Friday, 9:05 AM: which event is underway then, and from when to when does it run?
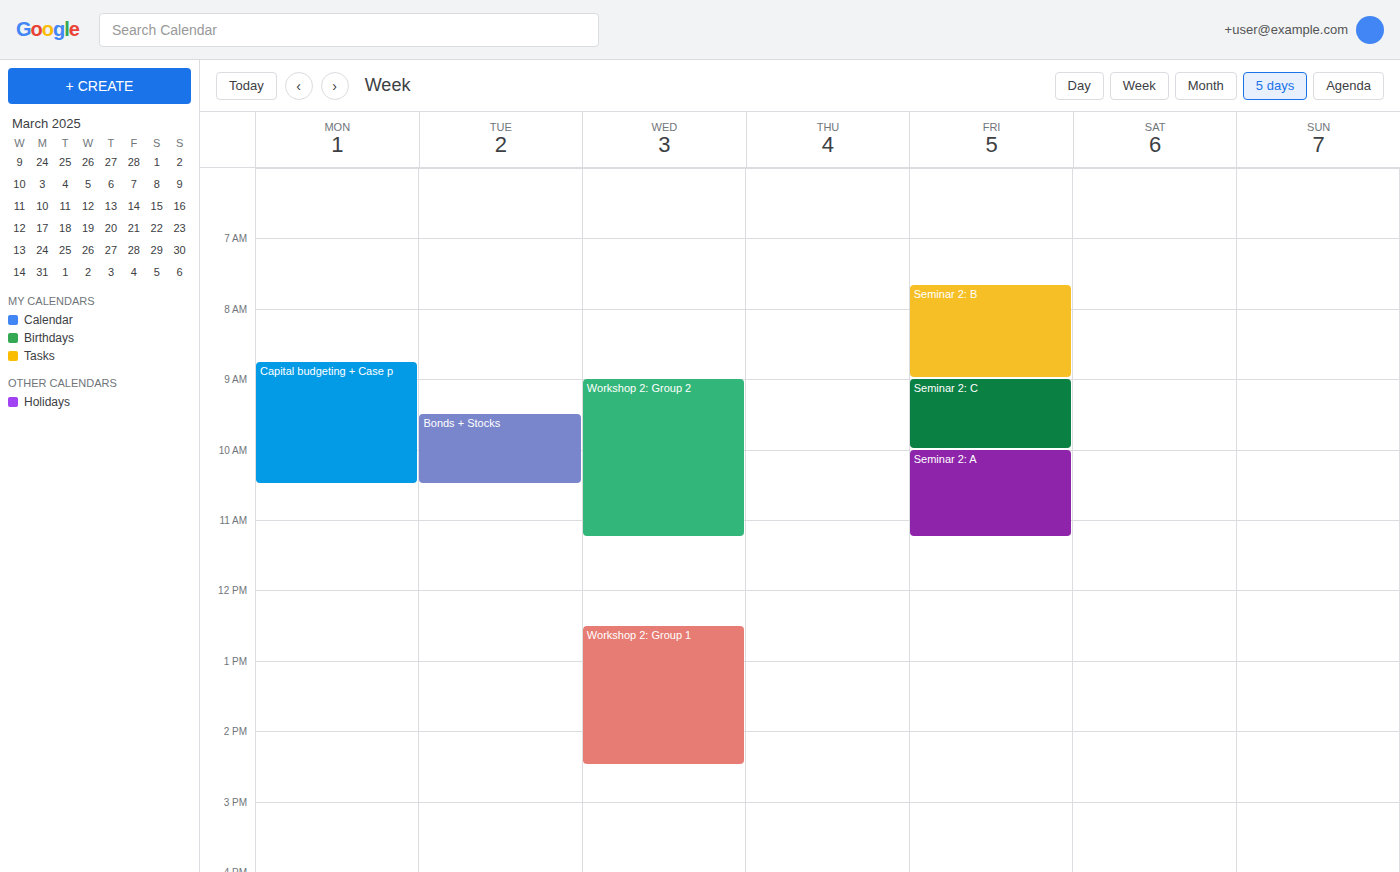
"Seminar 2: C", 9:00 AM to 10:00 AM